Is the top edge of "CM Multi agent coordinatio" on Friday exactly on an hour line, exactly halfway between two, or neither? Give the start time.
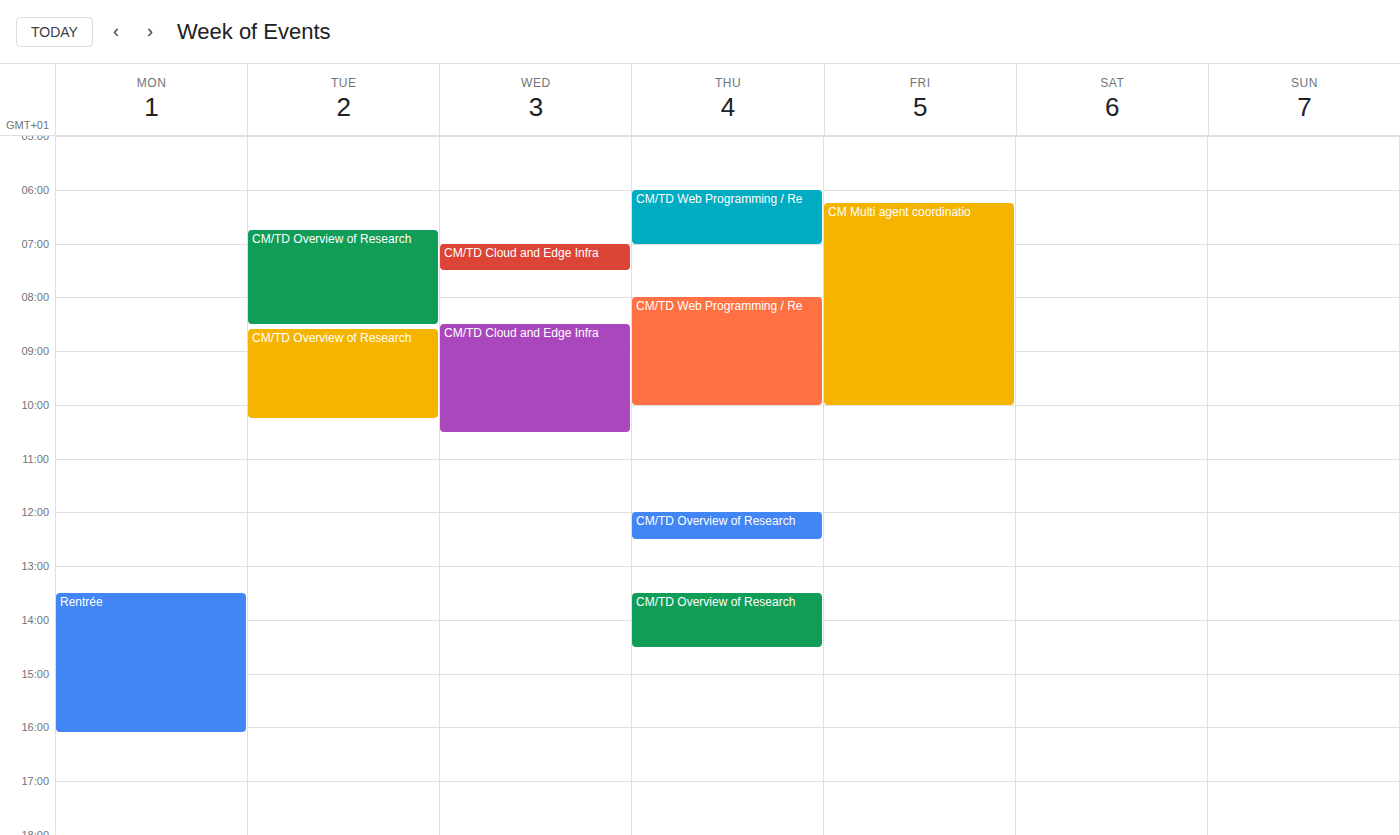
6:15 AM -- neither: a quarter of the way from the 6 AM line to the 7 AM line.